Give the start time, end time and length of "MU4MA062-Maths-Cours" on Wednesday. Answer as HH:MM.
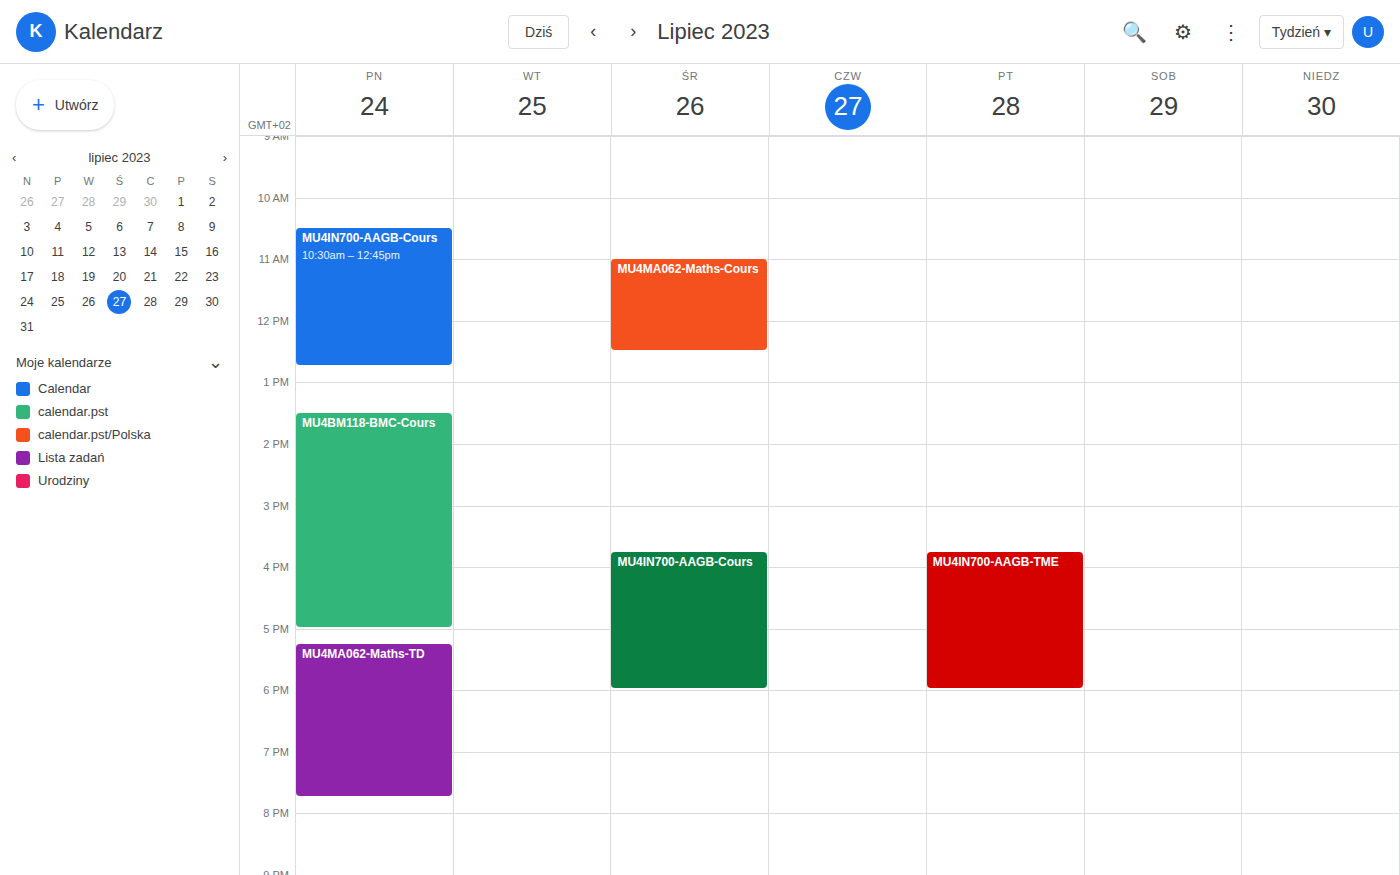
11:00 to 12:30, 1 hour 30 minutes